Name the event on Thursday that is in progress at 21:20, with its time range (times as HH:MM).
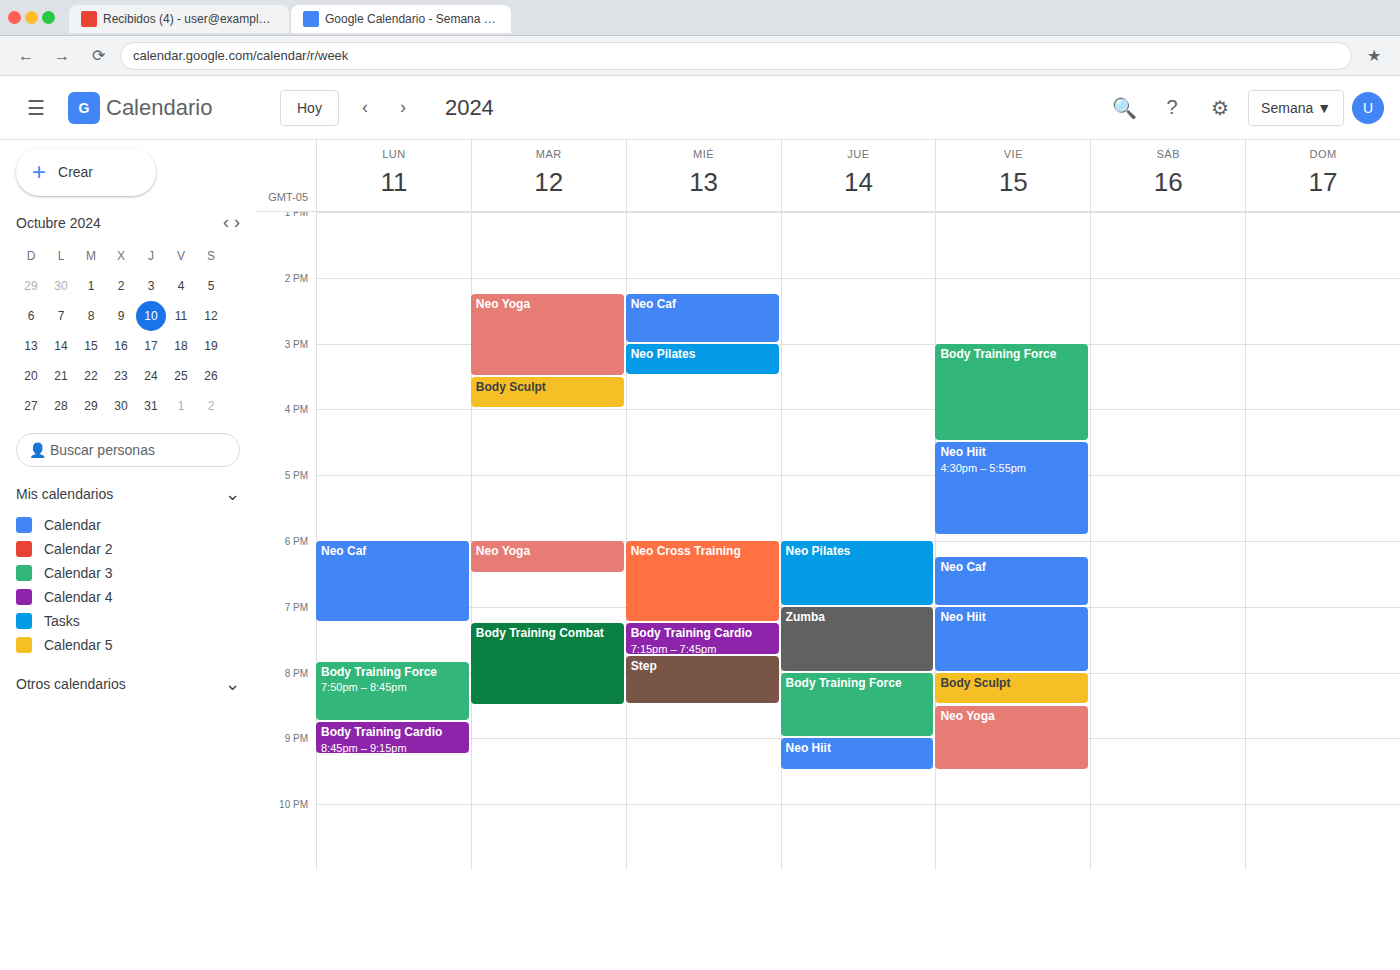
"Neo Hiit", 21:00 to 21:30